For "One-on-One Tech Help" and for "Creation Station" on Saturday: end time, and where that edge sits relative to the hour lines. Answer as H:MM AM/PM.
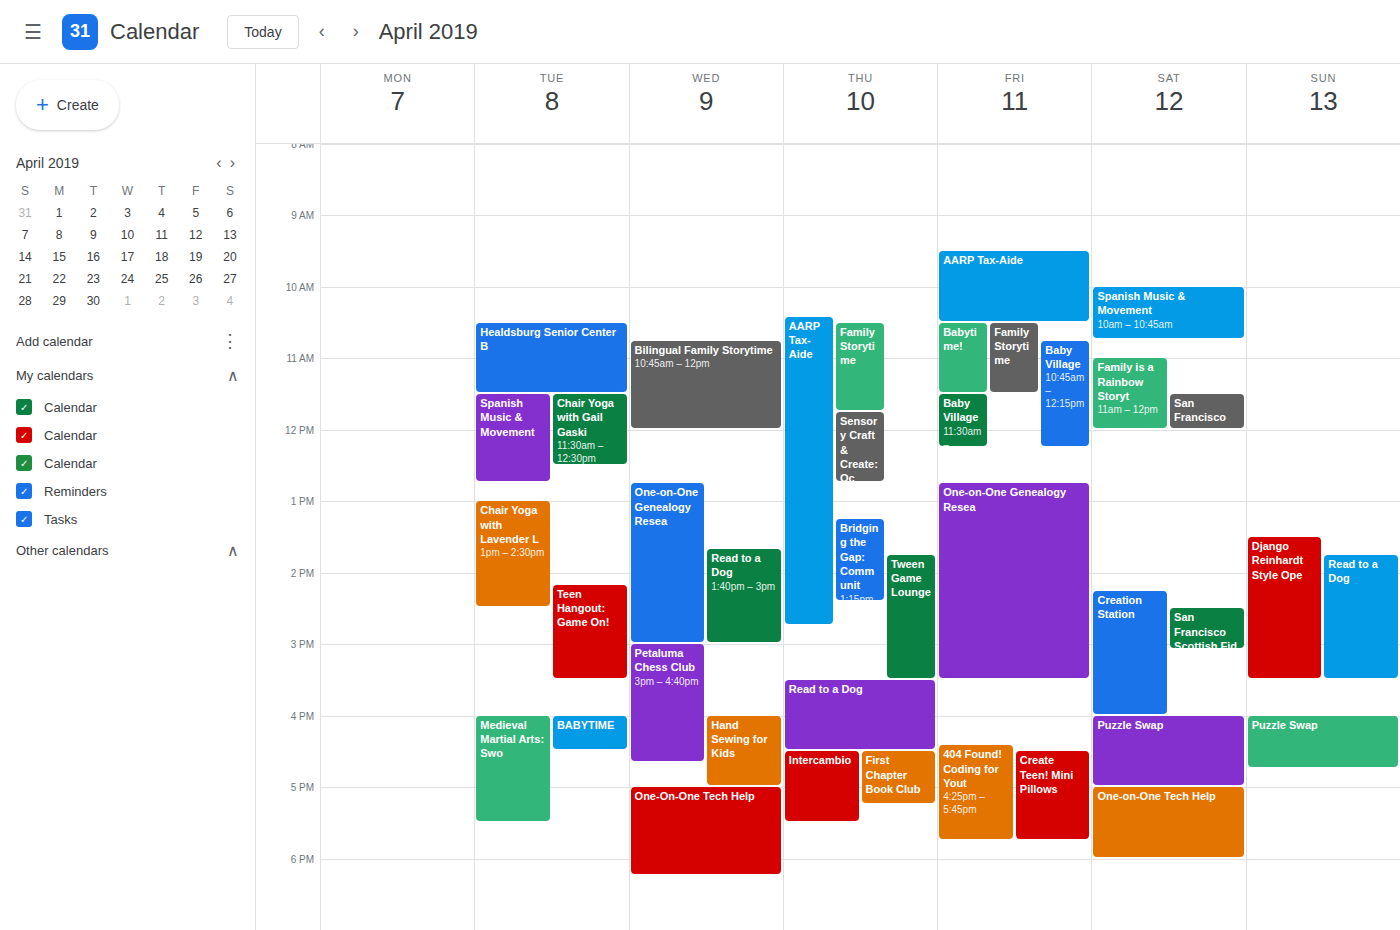
"One-on-One Tech Help": 6:00 PM, exactly on the 6 PM line. "Creation Station": 4:00 PM, exactly on the 4 PM line.